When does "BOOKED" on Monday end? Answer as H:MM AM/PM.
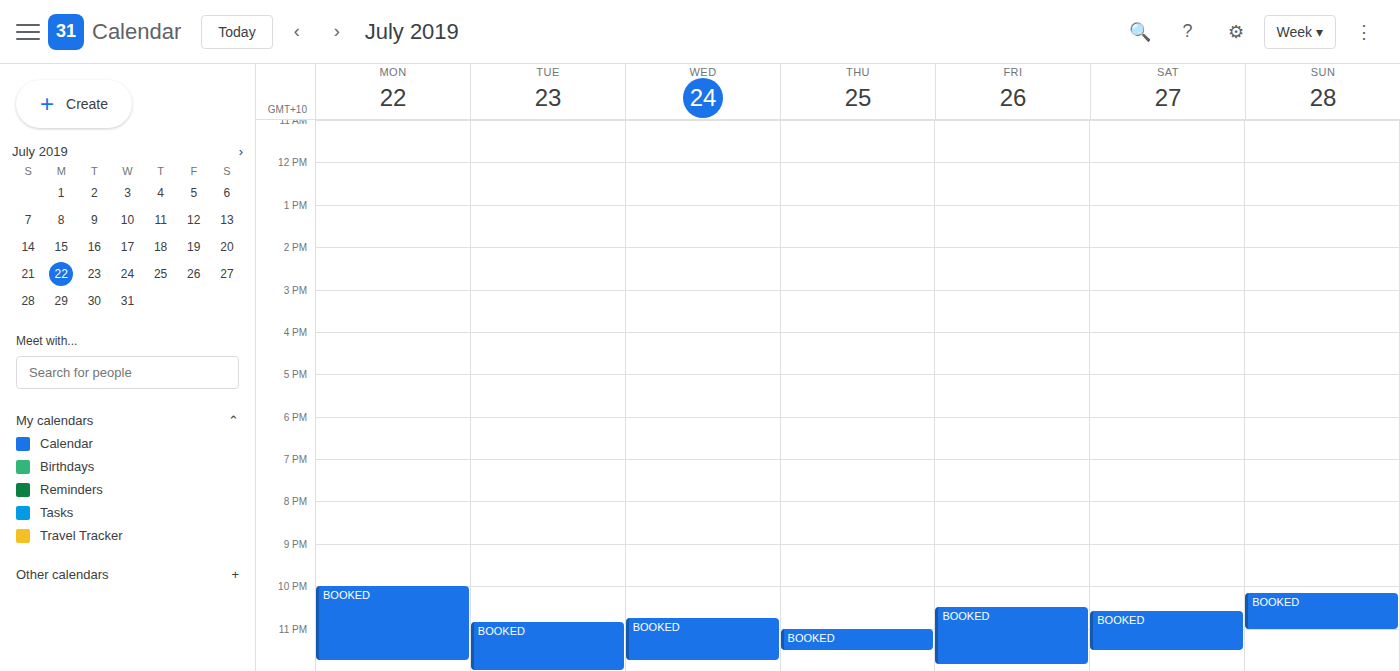
11:45 PM